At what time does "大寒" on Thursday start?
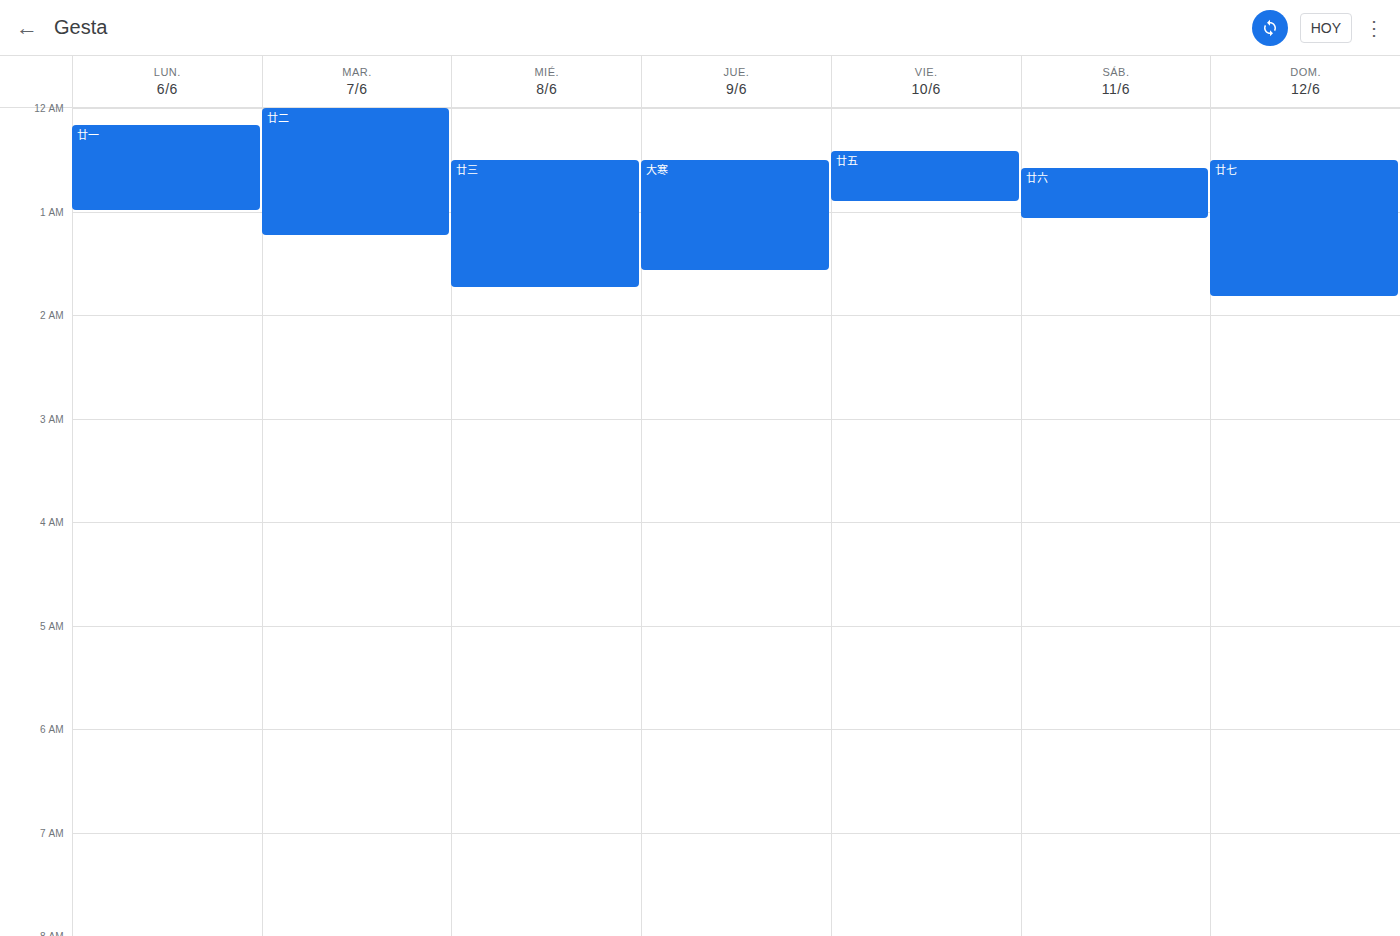
12:30 AM